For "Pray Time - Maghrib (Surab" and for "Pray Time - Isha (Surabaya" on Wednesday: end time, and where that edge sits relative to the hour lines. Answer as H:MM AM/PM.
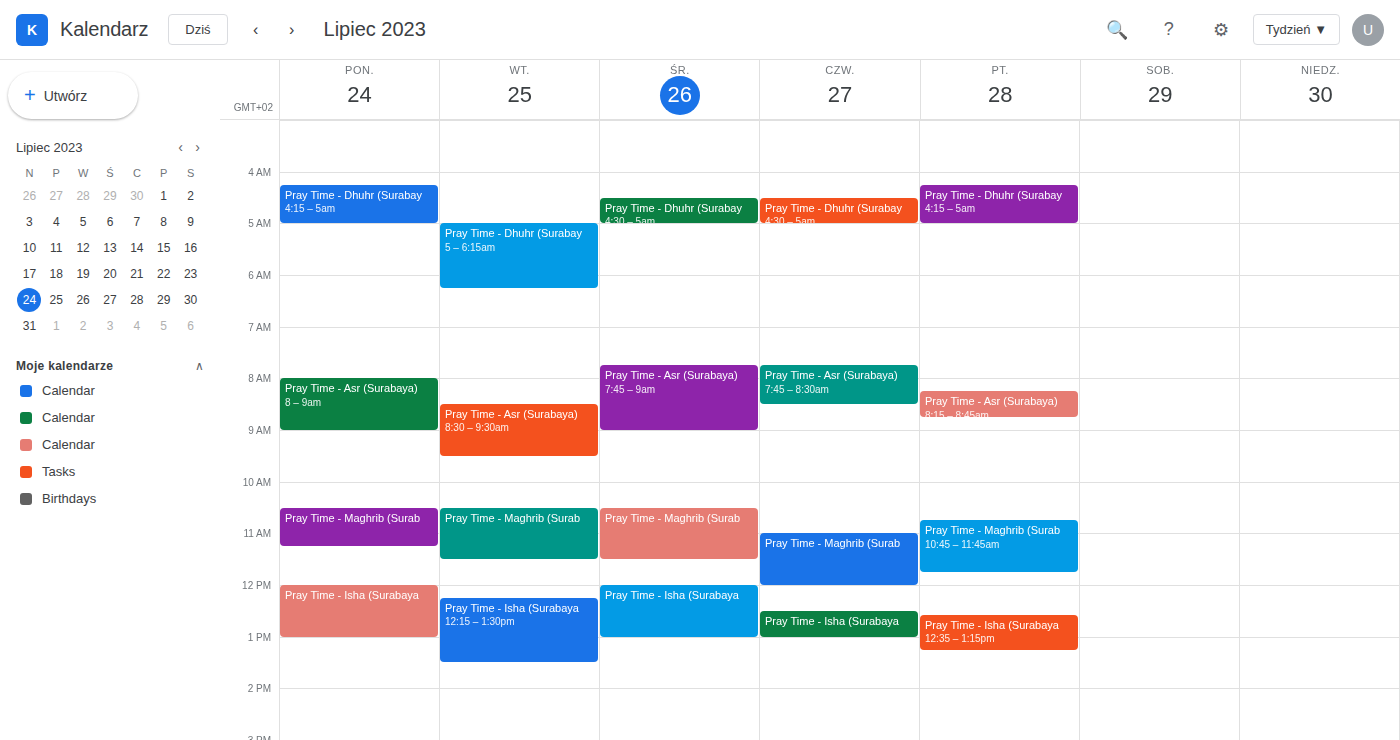
"Pray Time - Maghrib (Surab": 11:30 AM, halfway between the 11 AM and 12 PM lines. "Pray Time - Isha (Surabaya": 1:00 PM, exactly on the 1 PM line.